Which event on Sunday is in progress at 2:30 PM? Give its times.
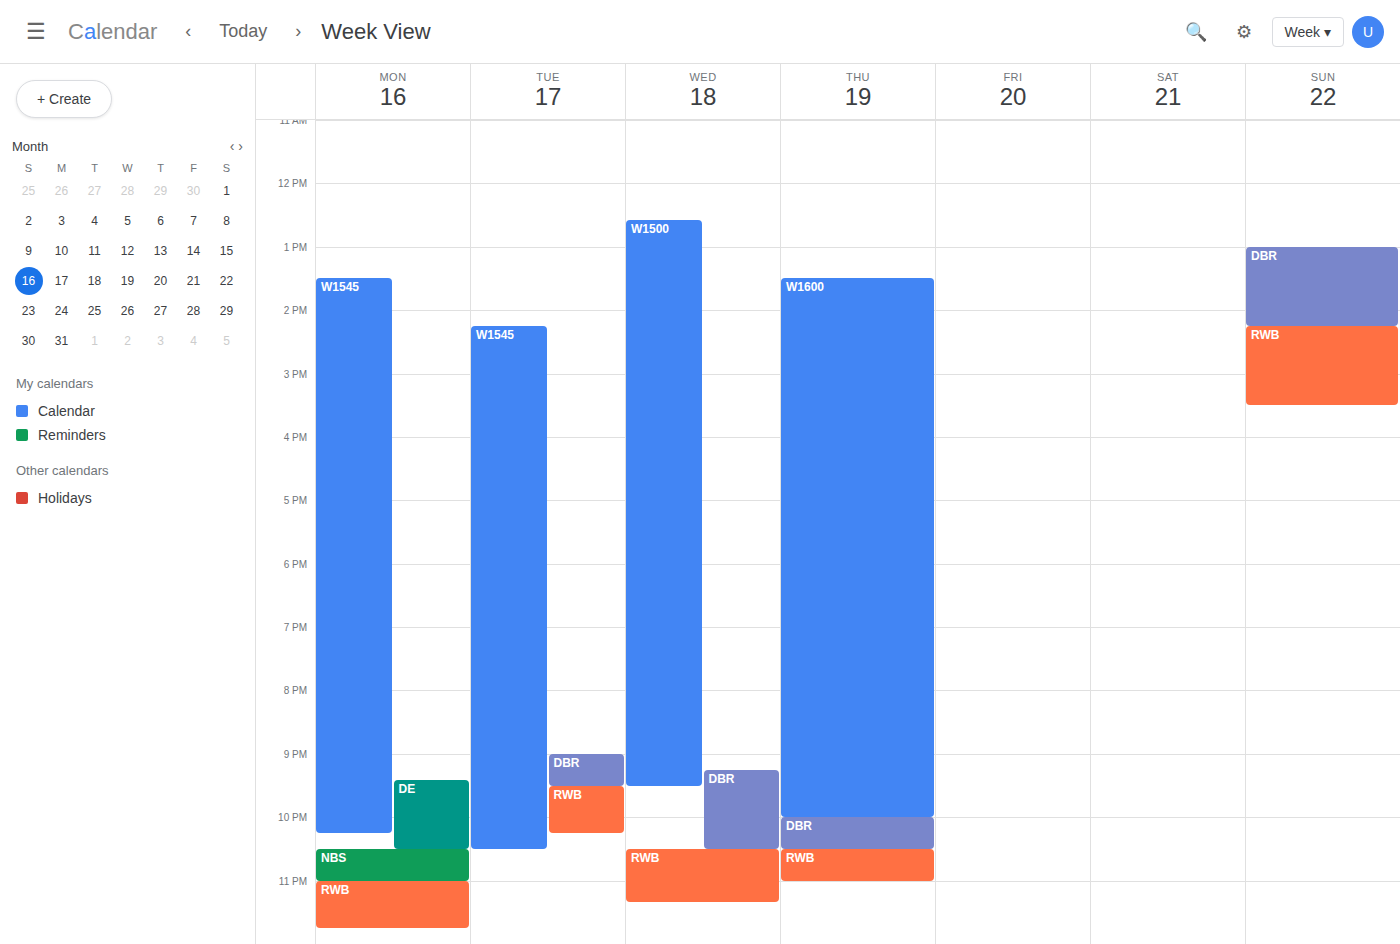
"RWB", 2:15 PM to 3:30 PM